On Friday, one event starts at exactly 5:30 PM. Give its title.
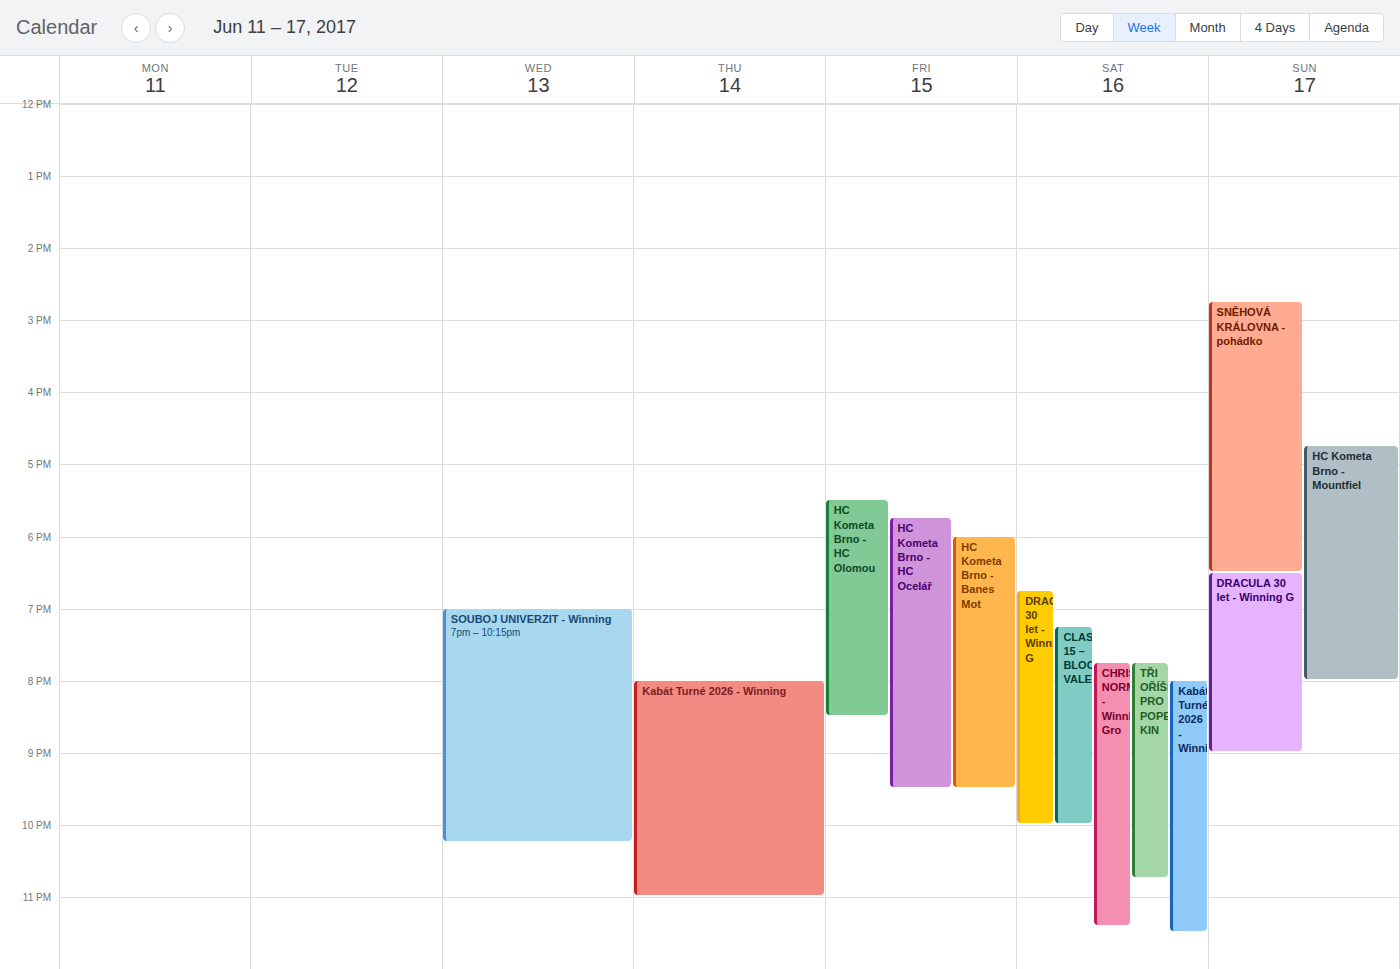
"HC Kometa Brno - HC Olomou"